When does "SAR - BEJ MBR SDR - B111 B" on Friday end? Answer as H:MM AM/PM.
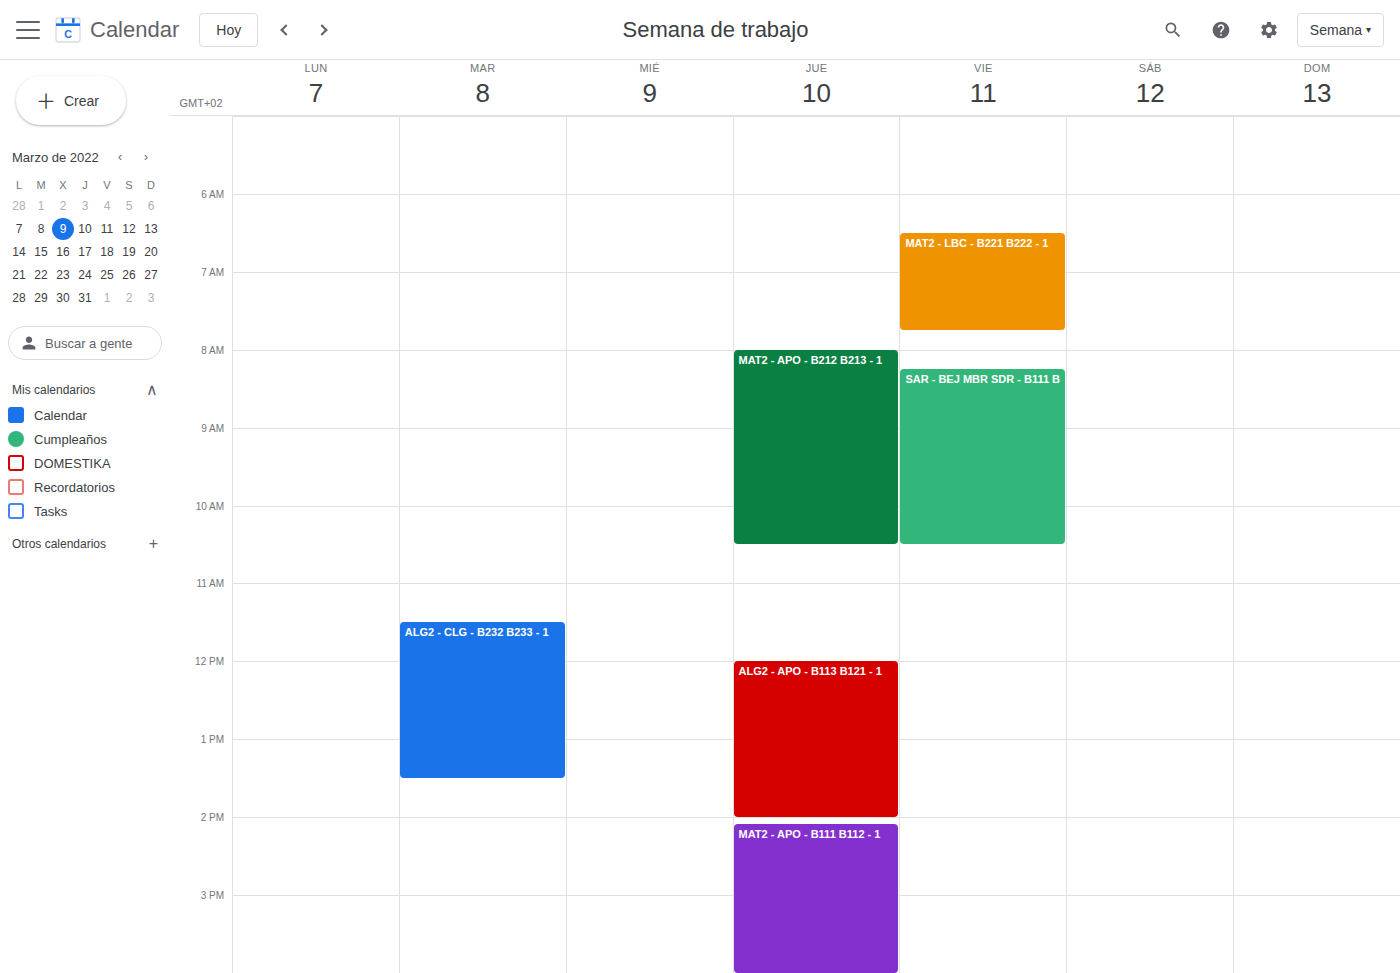
10:30 AM